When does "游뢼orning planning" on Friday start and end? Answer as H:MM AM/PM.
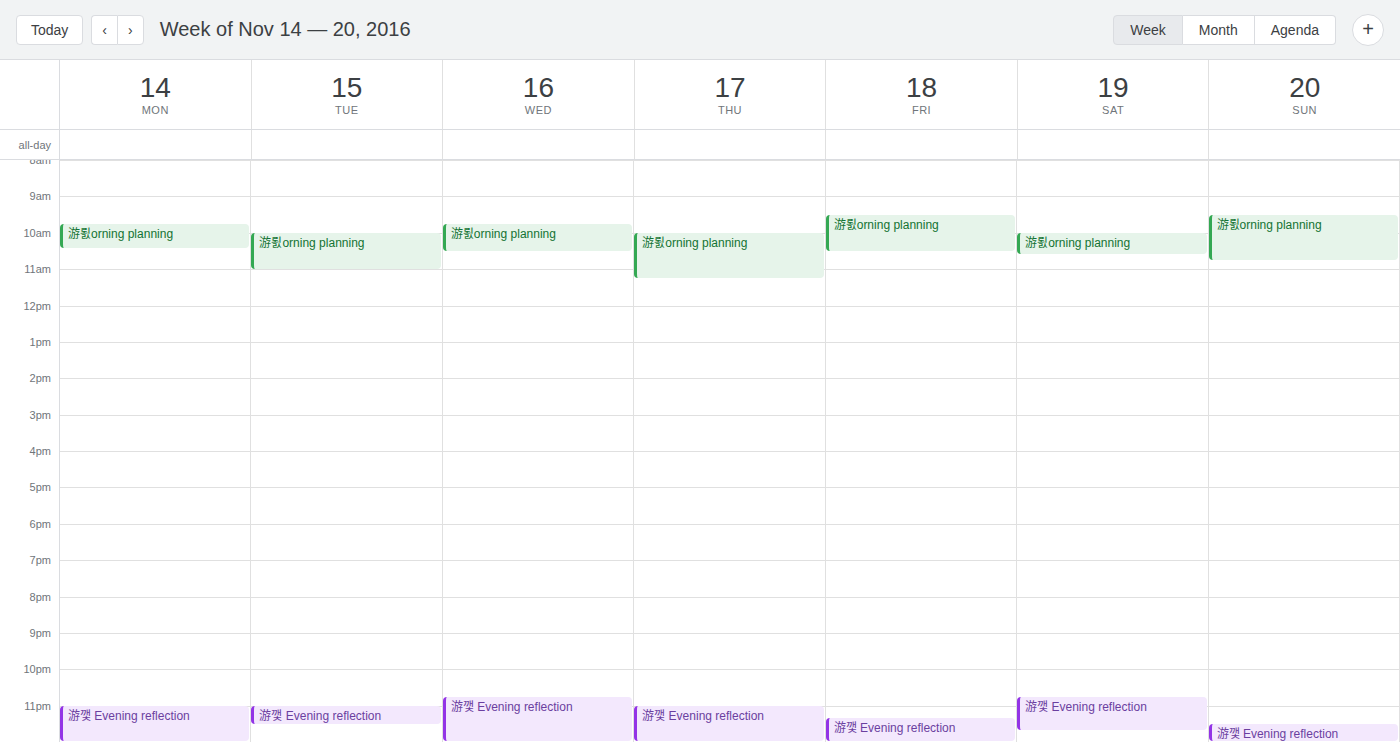
9:30 AM to 10:30 AM